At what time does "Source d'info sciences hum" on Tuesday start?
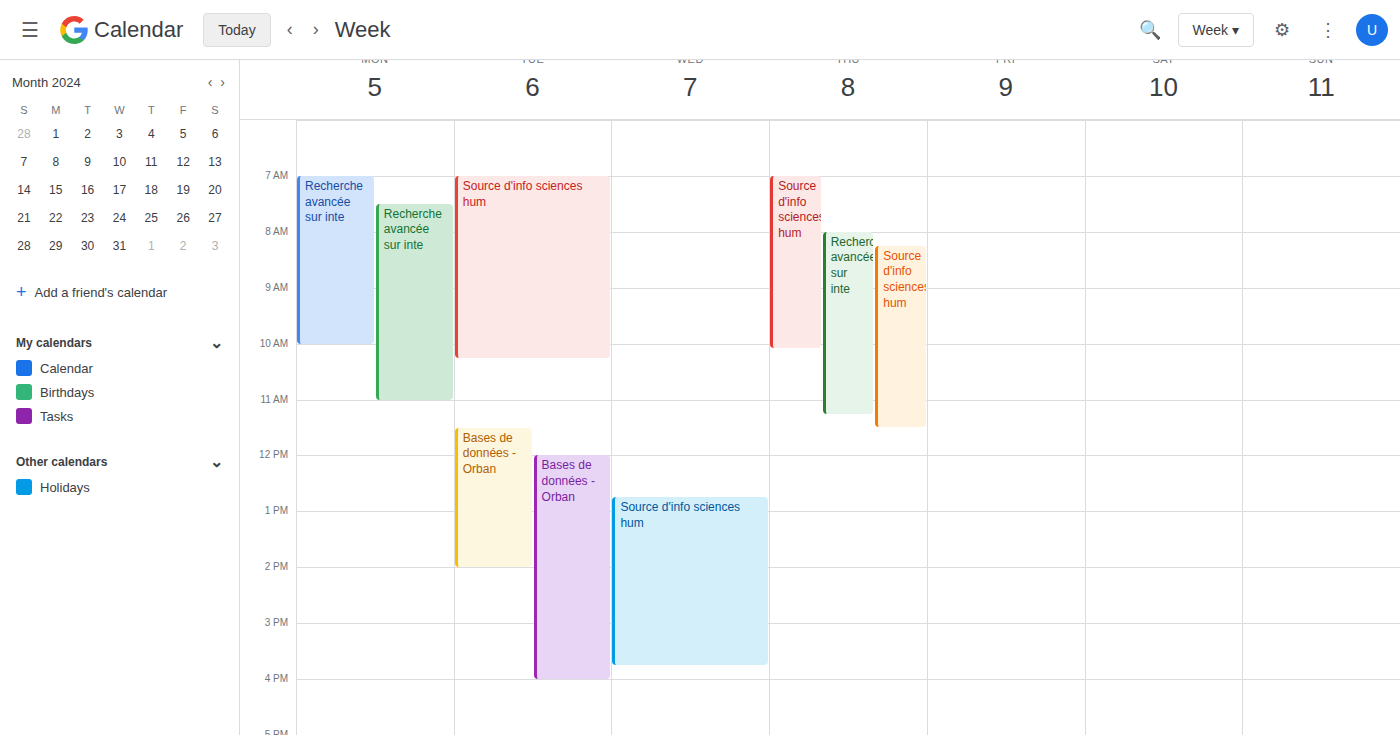
7:00 AM